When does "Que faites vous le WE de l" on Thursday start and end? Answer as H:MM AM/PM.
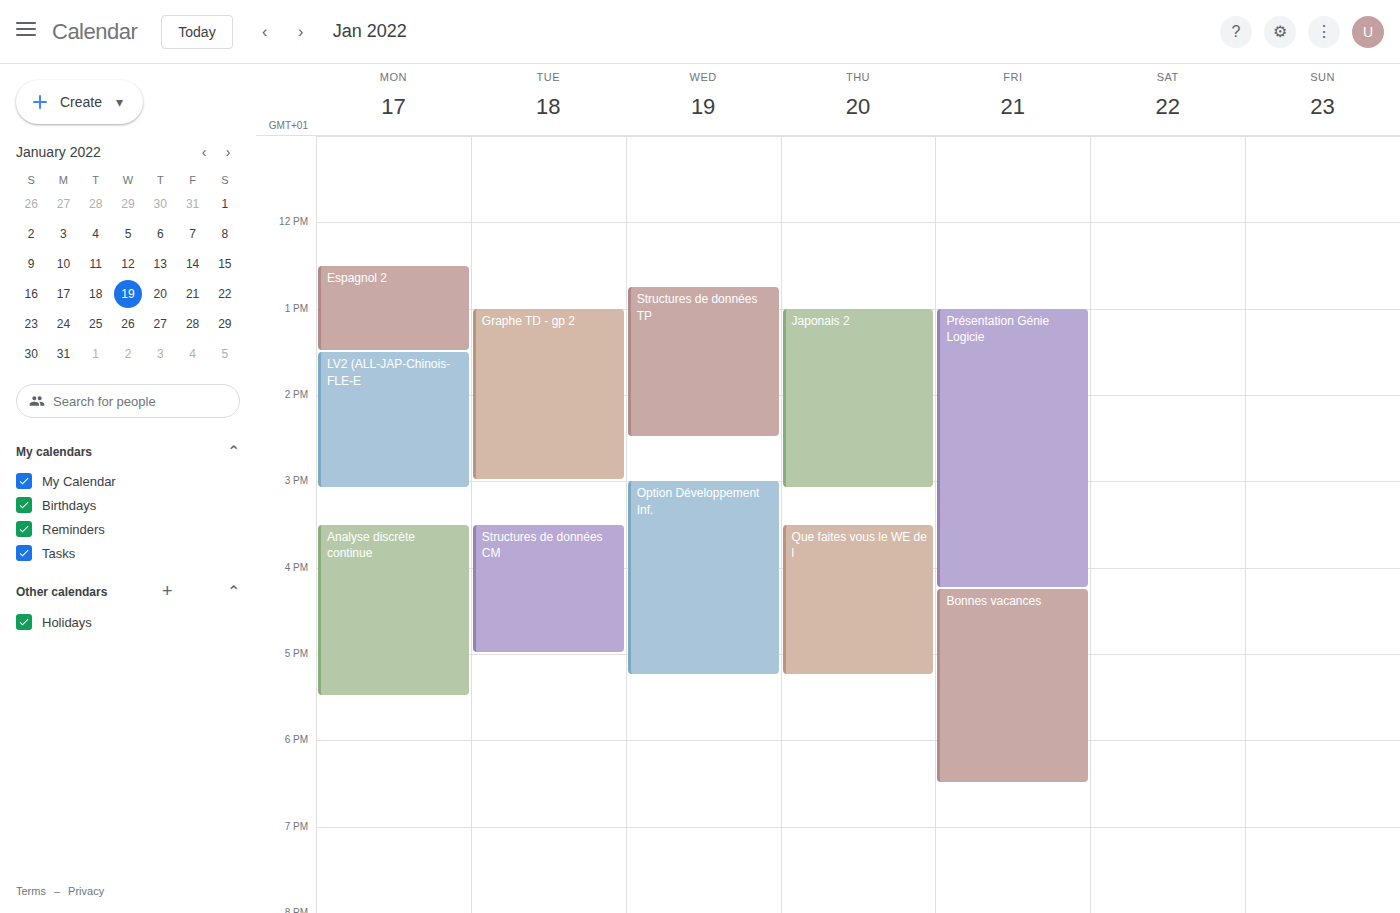
3:30 PM to 5:15 PM